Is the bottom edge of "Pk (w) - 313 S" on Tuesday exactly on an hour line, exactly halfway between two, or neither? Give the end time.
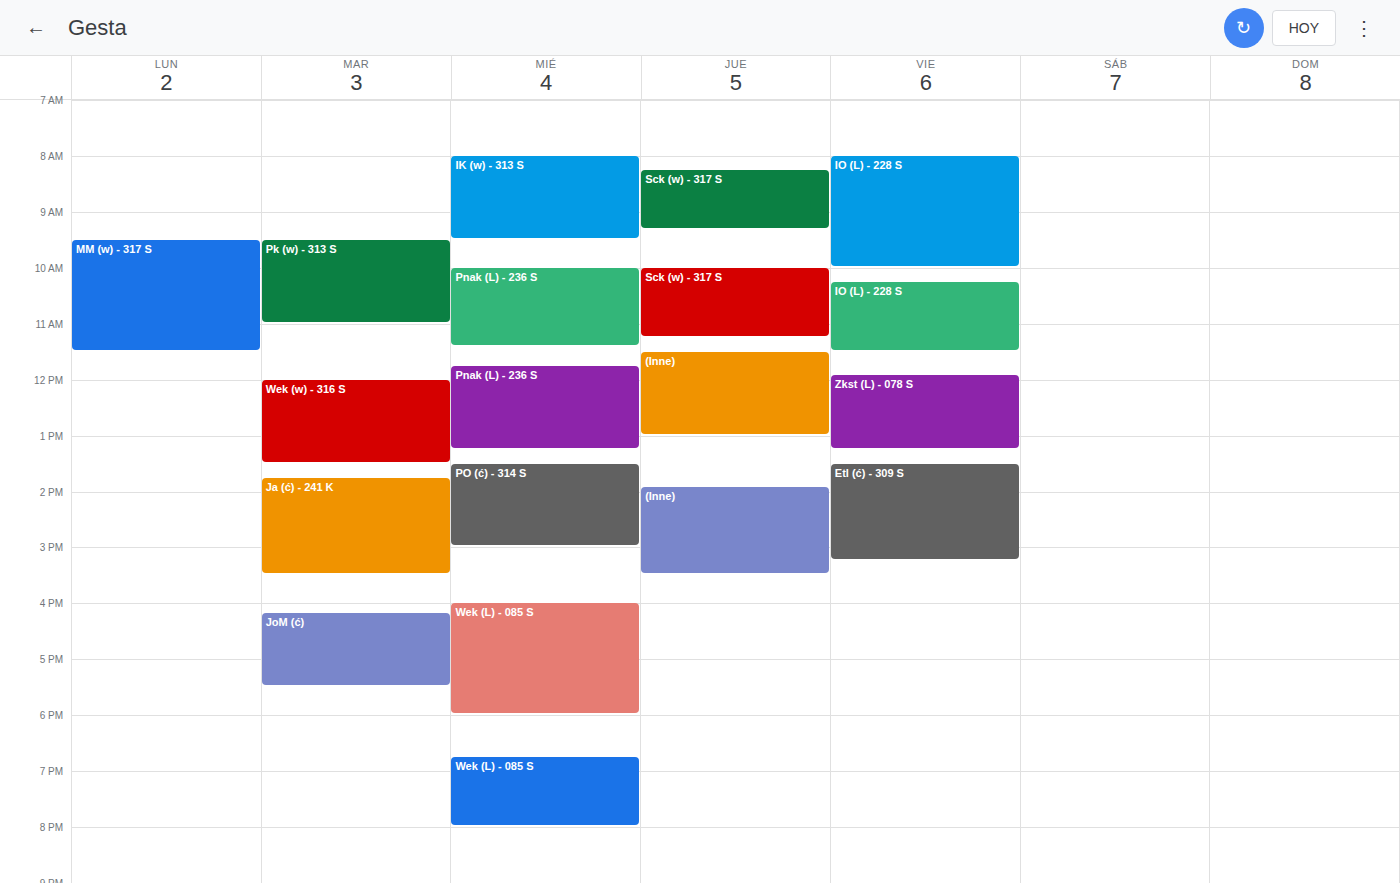
11:00 AM -- exactly on the 11 AM line.